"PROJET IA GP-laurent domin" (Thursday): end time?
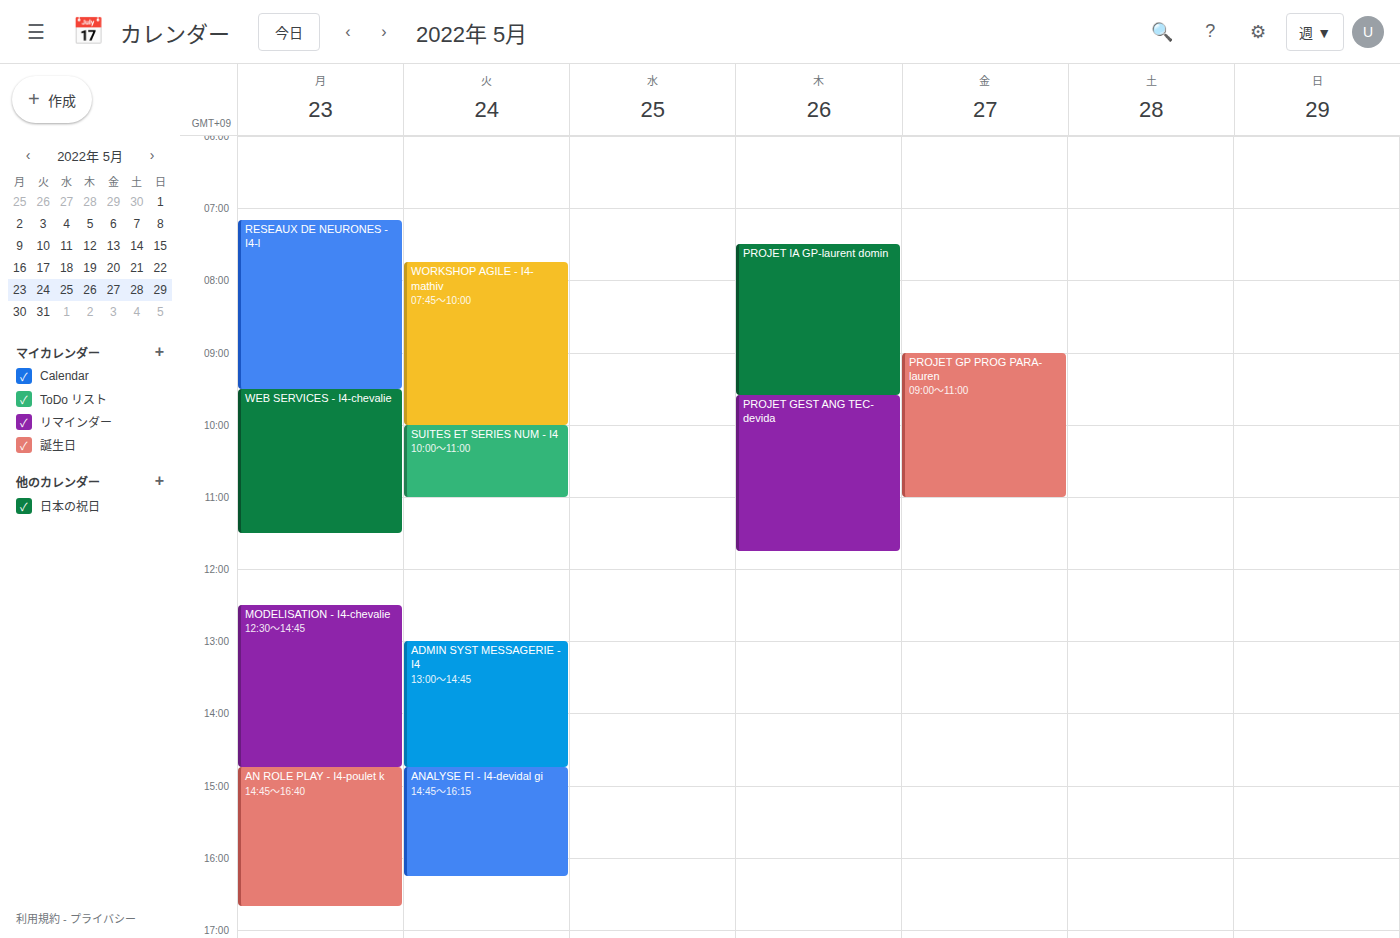
9:35 AM